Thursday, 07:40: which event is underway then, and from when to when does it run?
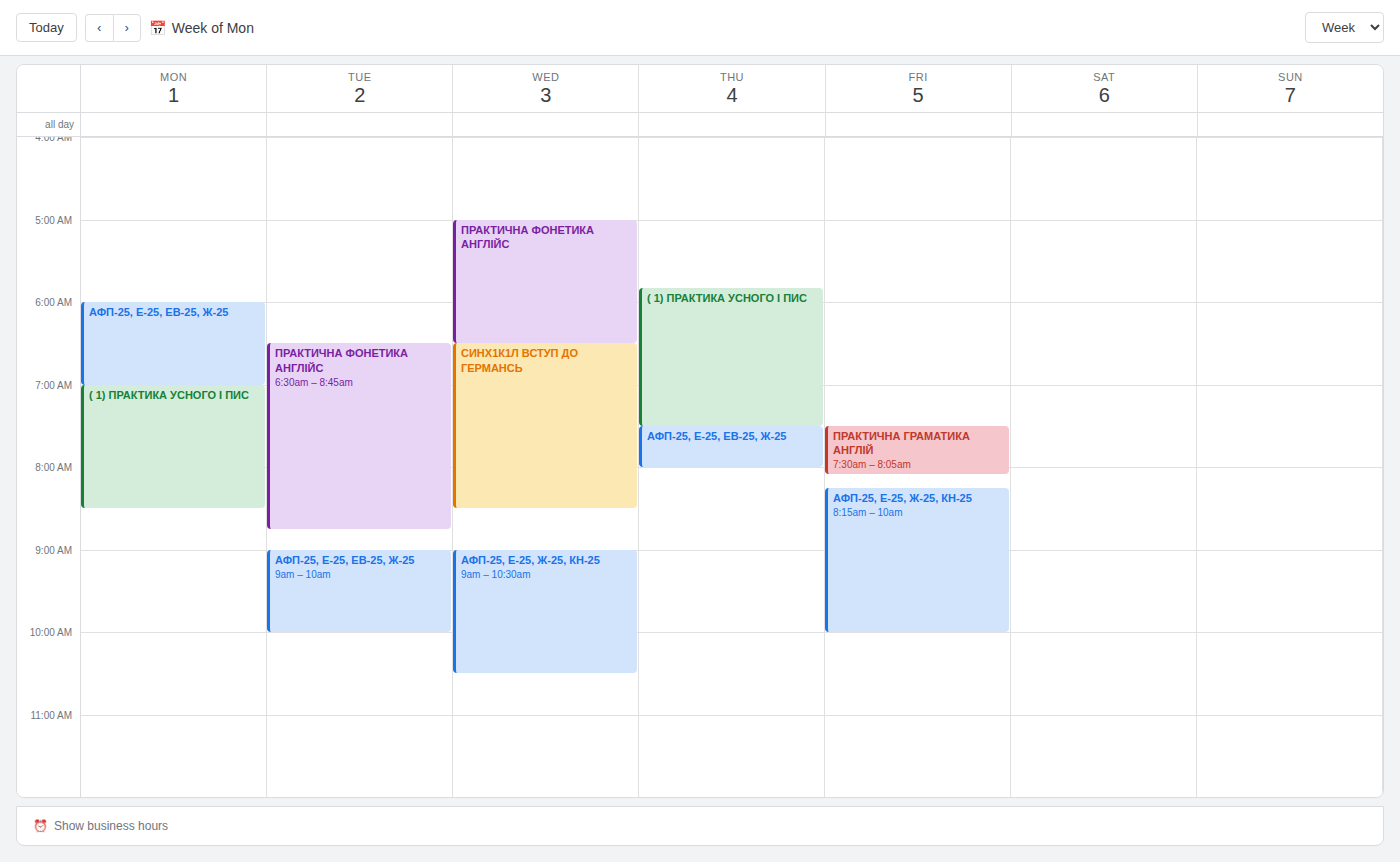
"АФП-25, Е-25, ЕВ-25, Ж-25", 07:30 to 08:00